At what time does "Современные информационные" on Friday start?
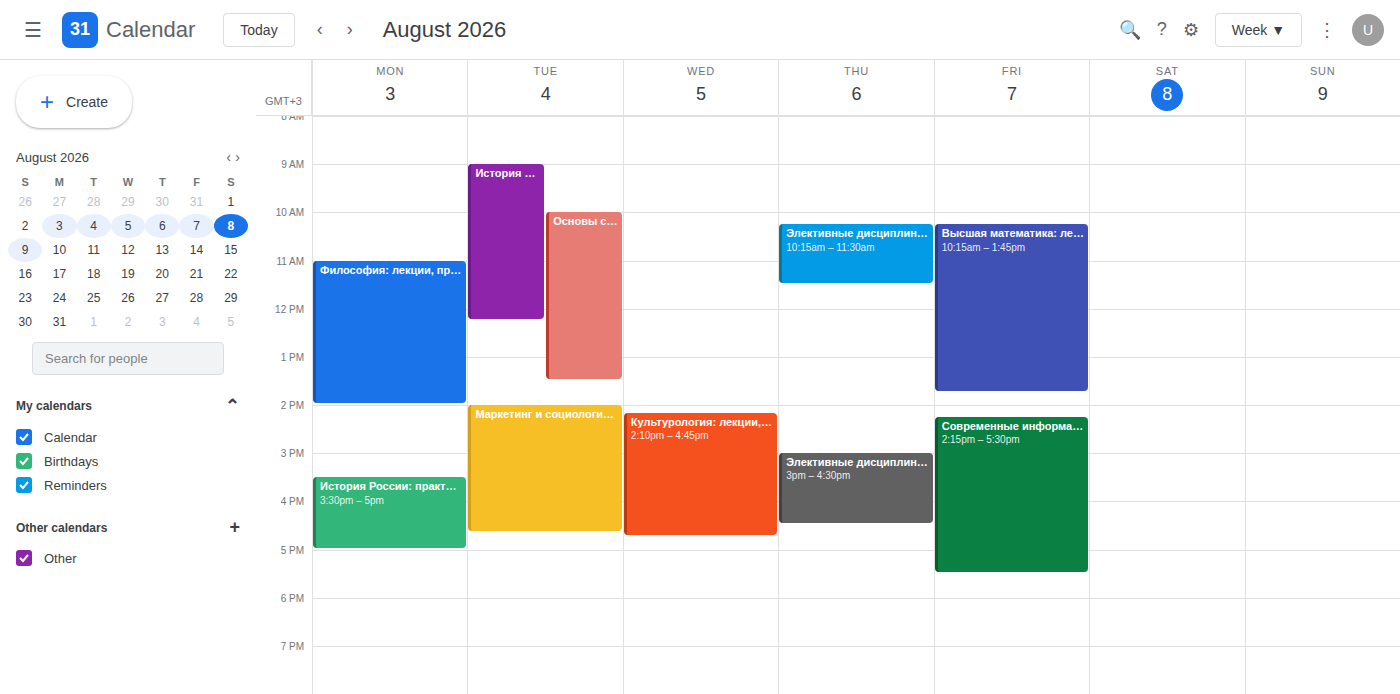
14:15